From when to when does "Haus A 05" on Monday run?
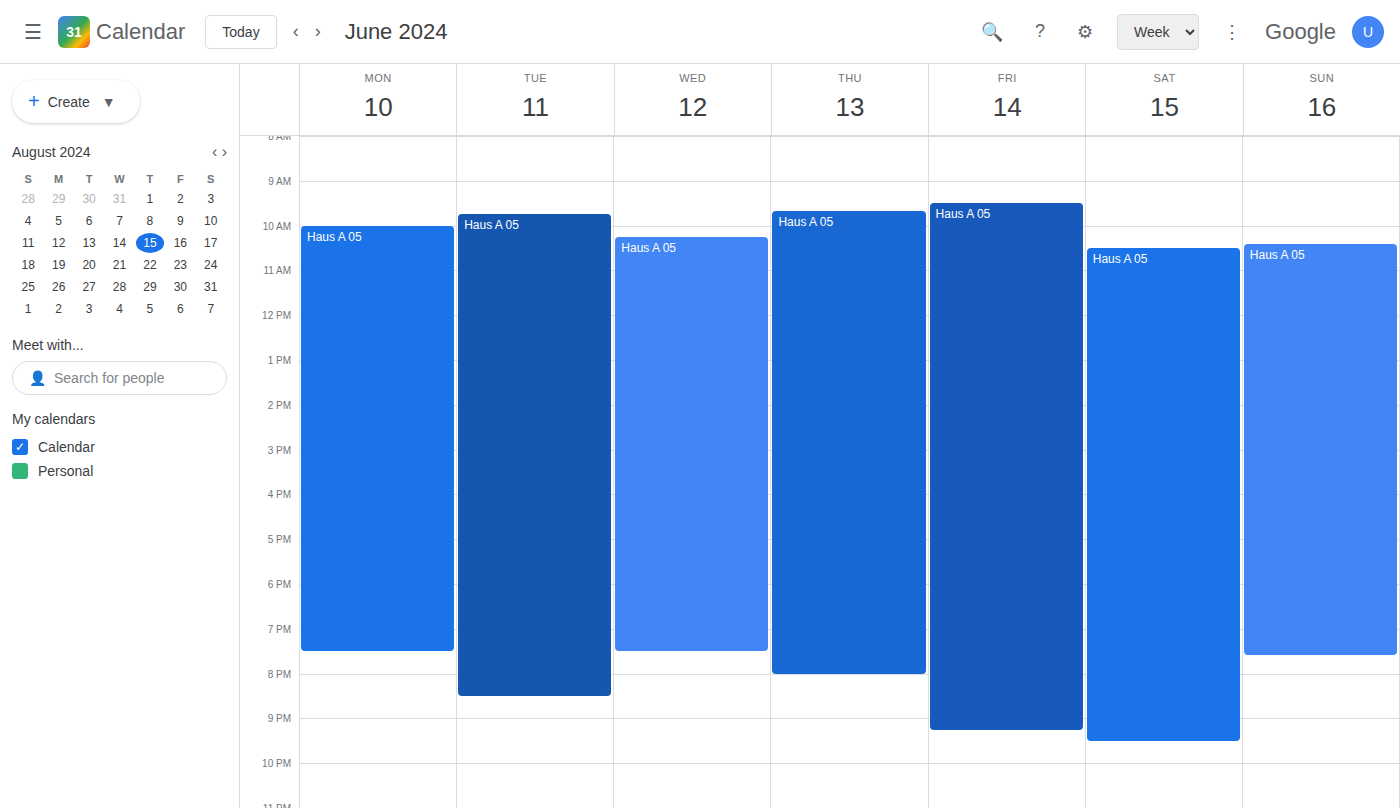
10:00 to 19:30